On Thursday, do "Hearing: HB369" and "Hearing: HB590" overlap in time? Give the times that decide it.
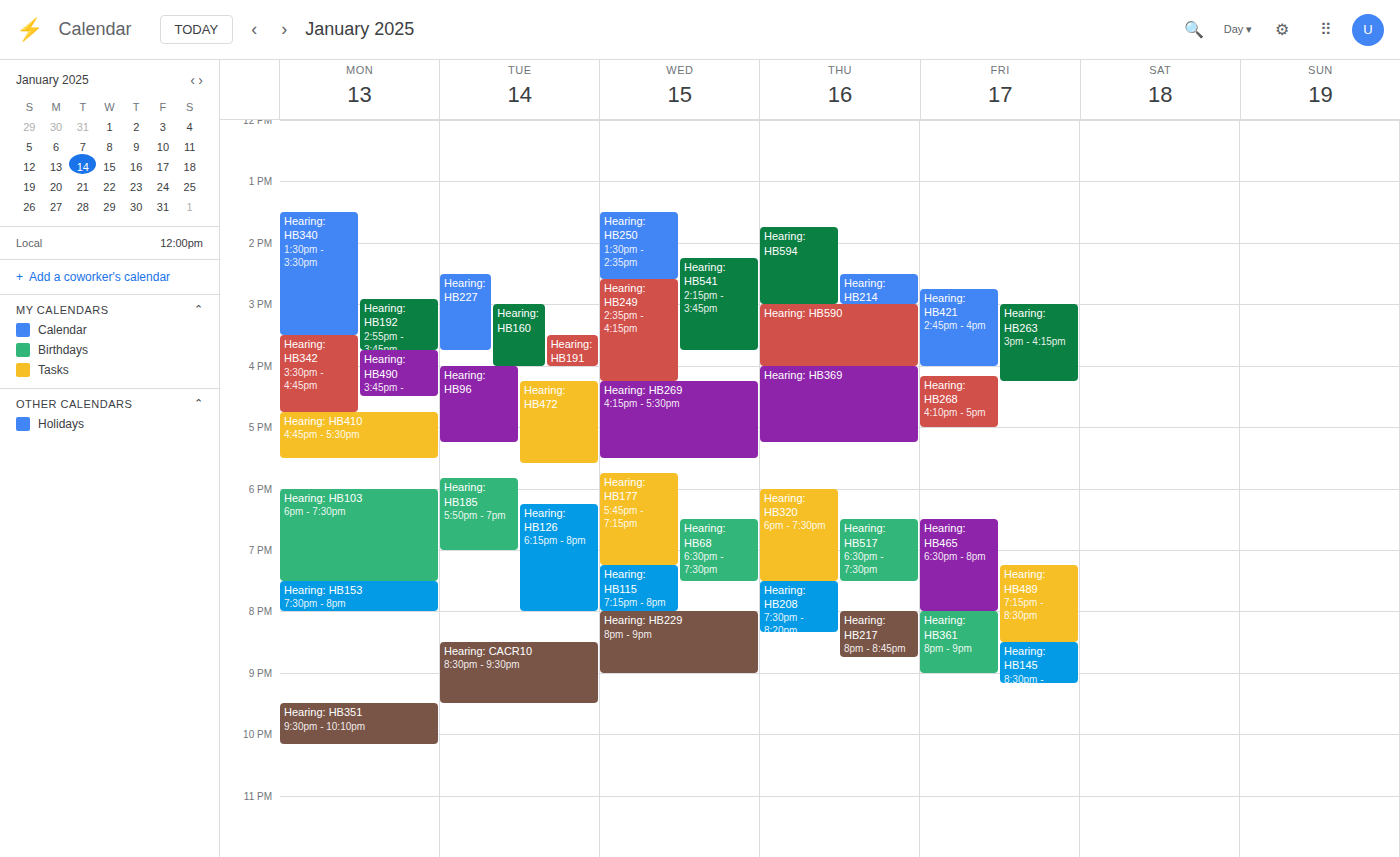
"Hearing: HB590" ends at 4:00 PM, exactly when "Hearing: HB369" starts -- they touch but do not overlap.